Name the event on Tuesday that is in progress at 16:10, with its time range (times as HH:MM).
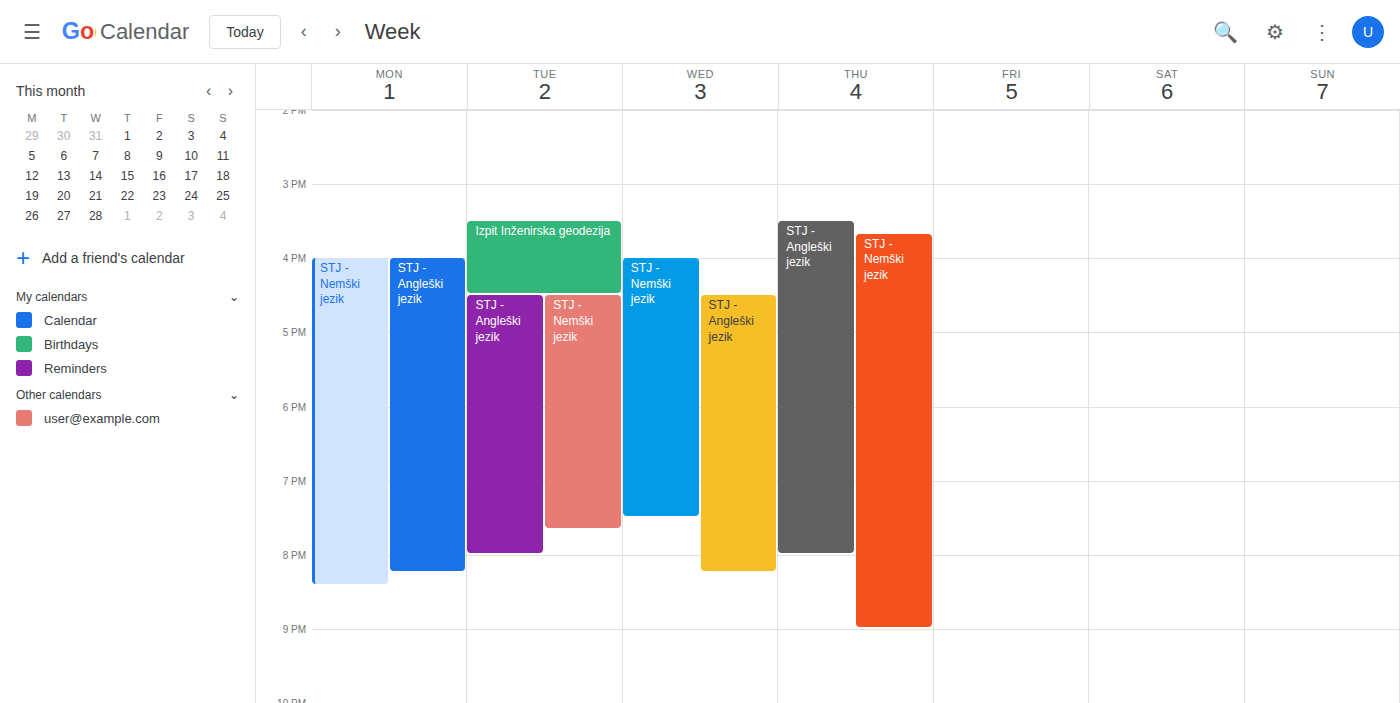
"Izpit Inženirska geodezija", 15:30 to 16:30